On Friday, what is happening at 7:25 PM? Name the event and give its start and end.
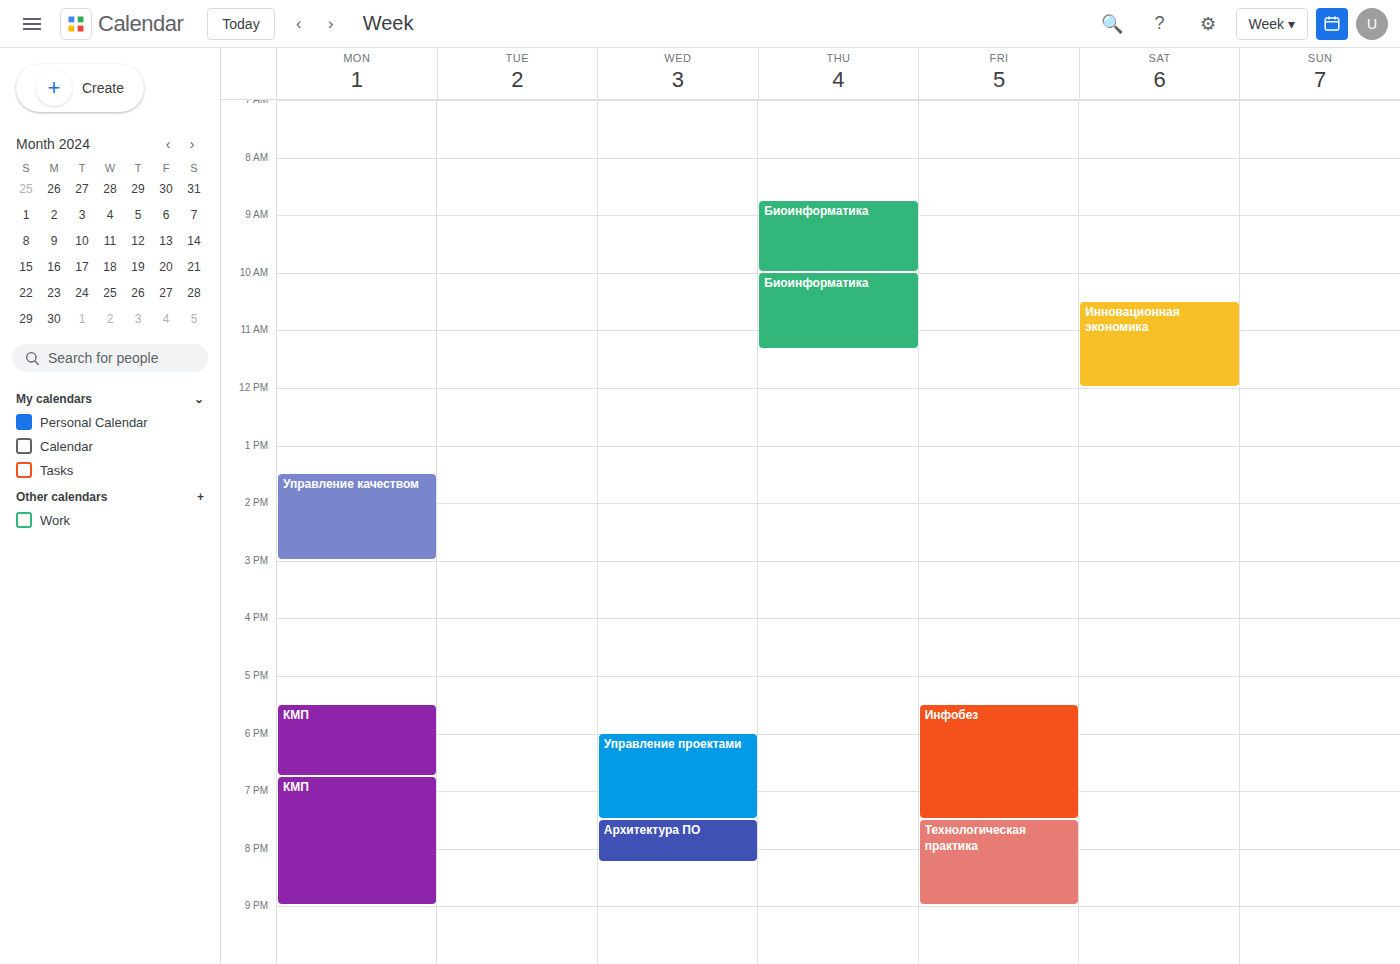
"Инфобез", 5:30 PM to 7:30 PM